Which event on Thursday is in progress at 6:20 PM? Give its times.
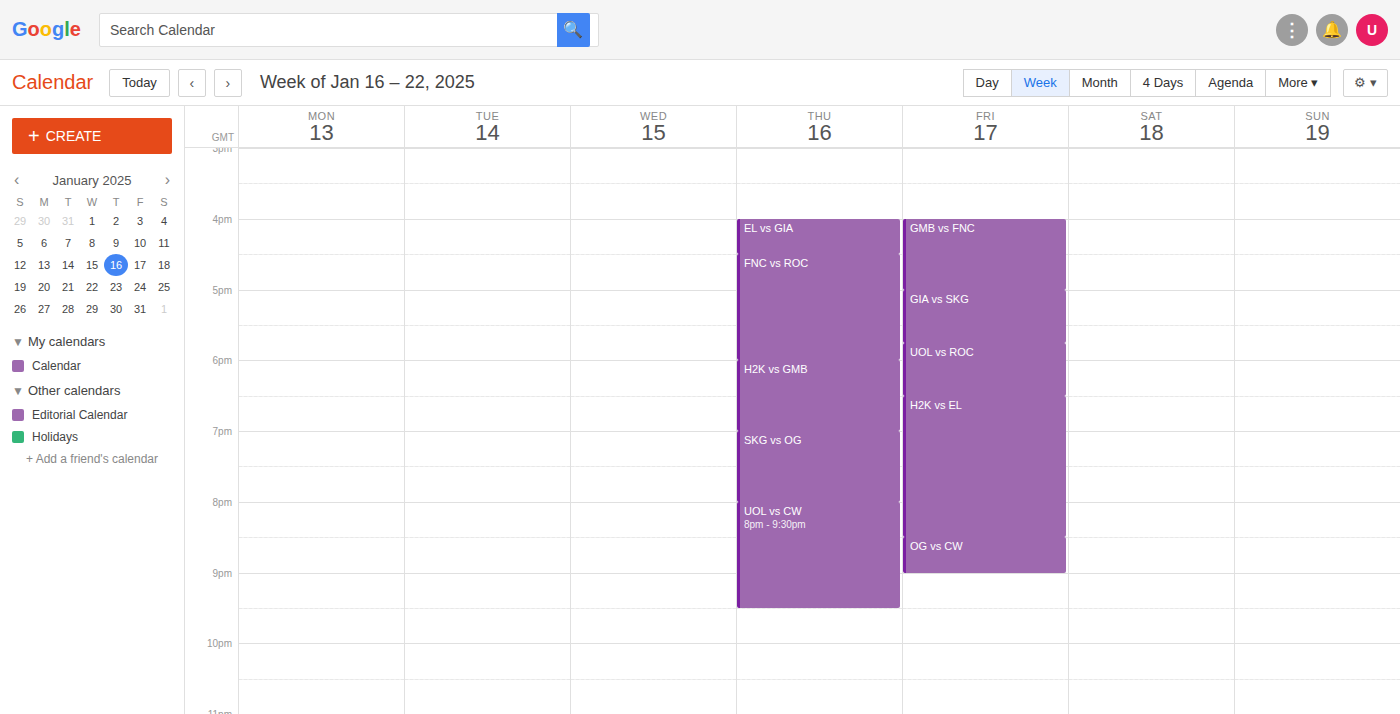
"H2K vs GMB", 6:00 PM to 7:00 PM